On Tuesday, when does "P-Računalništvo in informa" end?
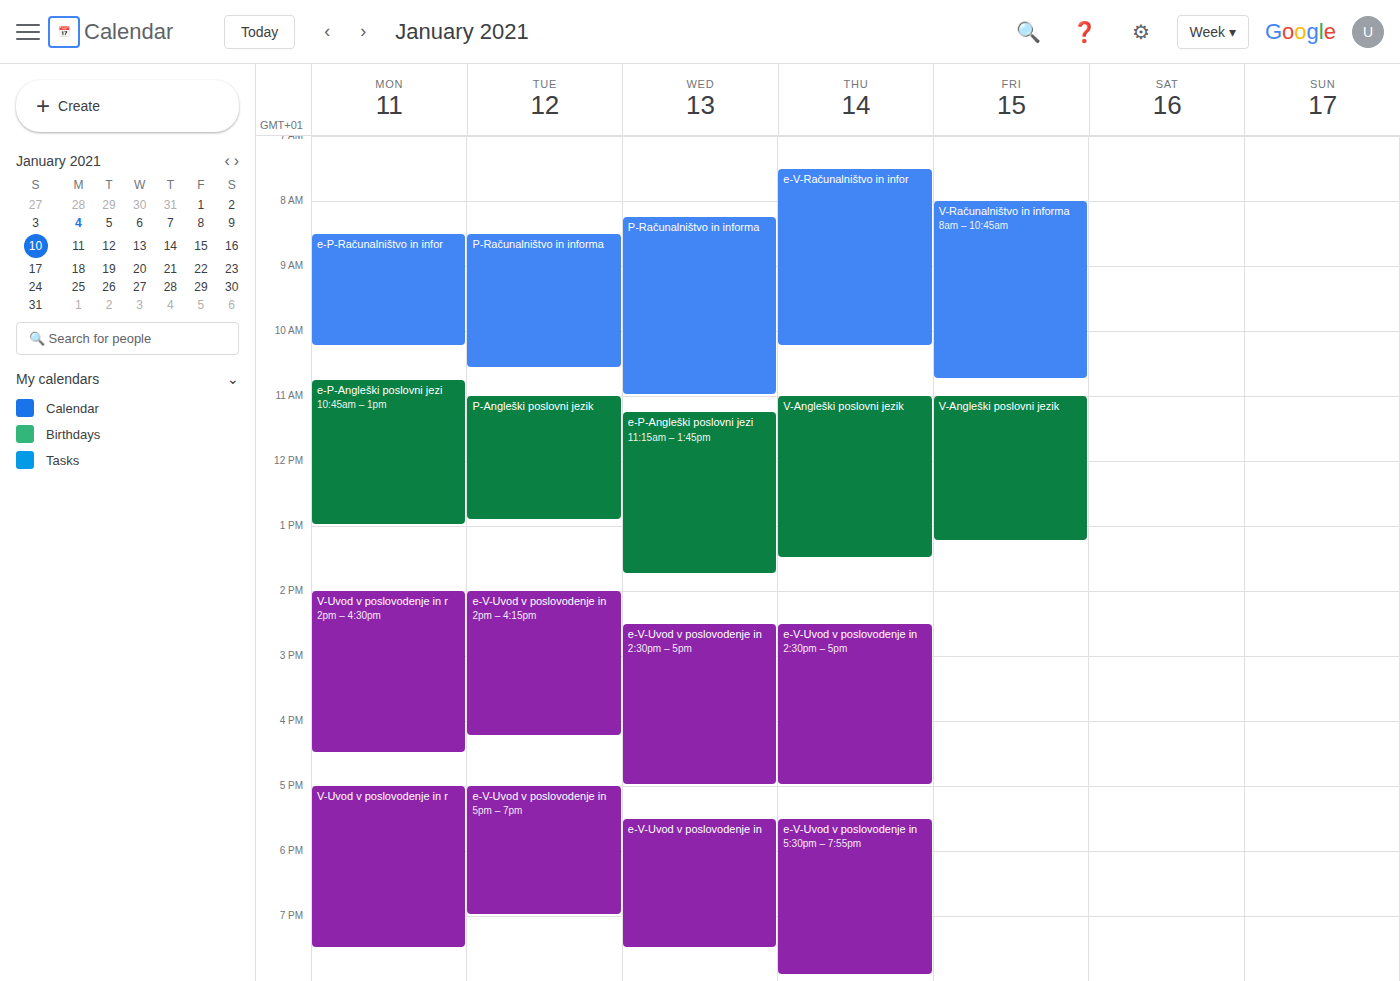
10:35 AM